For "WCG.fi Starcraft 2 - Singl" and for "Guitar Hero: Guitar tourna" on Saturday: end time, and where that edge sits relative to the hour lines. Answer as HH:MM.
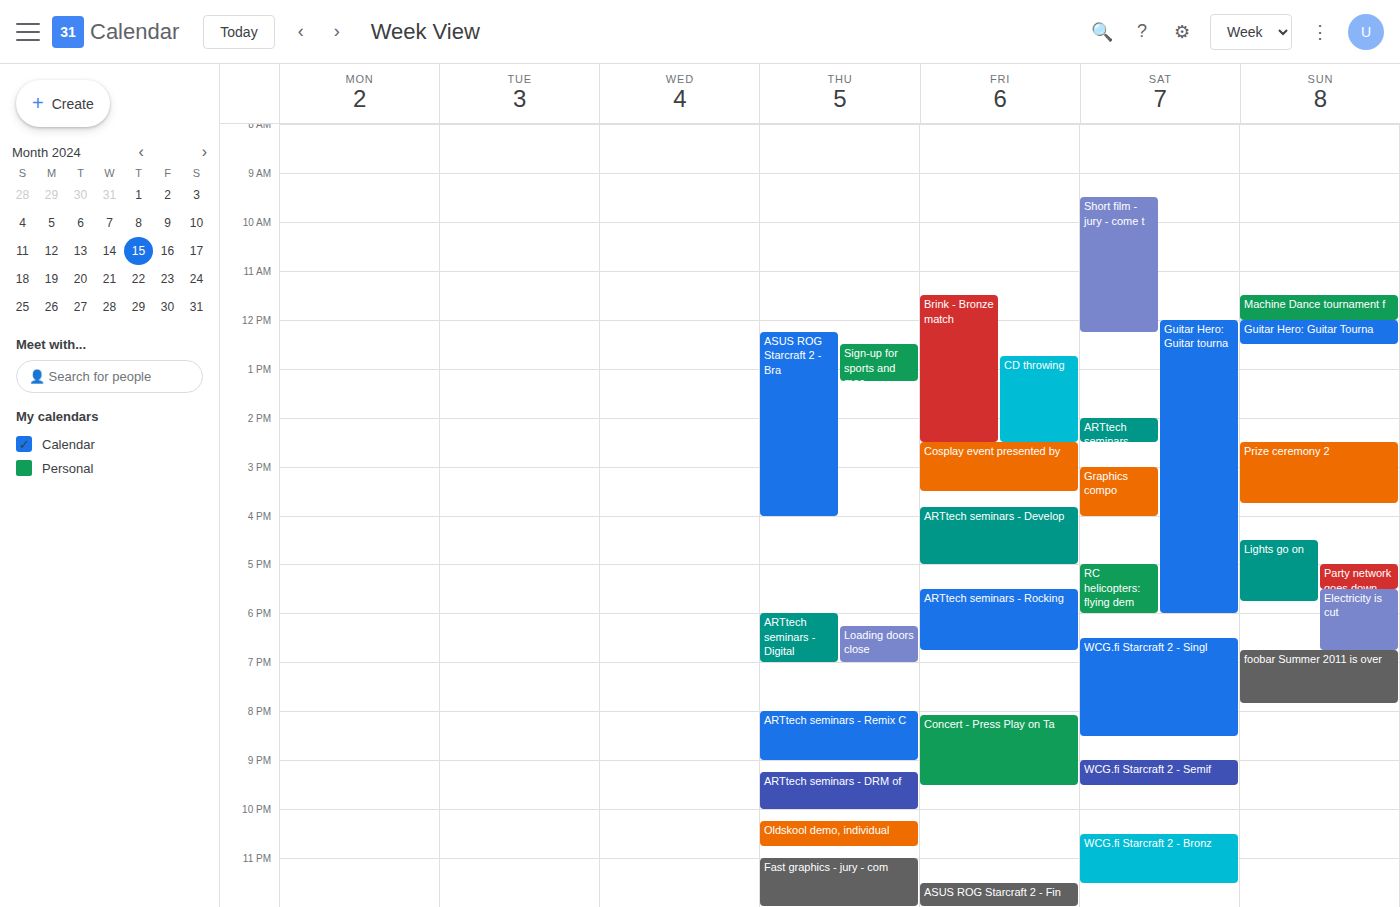
"WCG.fi Starcraft 2 - Singl": 20:30, halfway between the 20:00 and 21:00 lines. "Guitar Hero: Guitar tourna": 18:00, exactly on the 18:00 line.